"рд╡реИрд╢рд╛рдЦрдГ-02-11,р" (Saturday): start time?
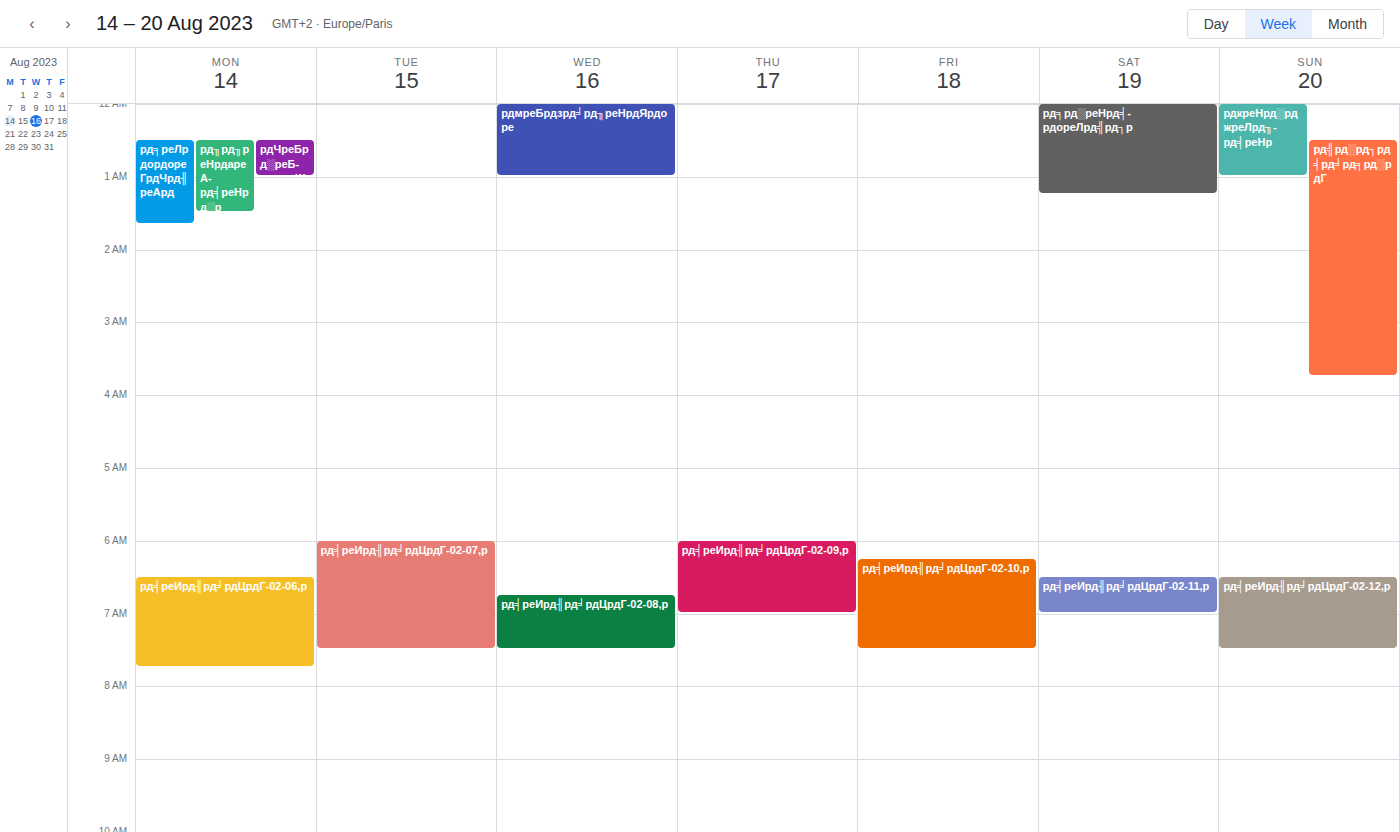
6:30 AM